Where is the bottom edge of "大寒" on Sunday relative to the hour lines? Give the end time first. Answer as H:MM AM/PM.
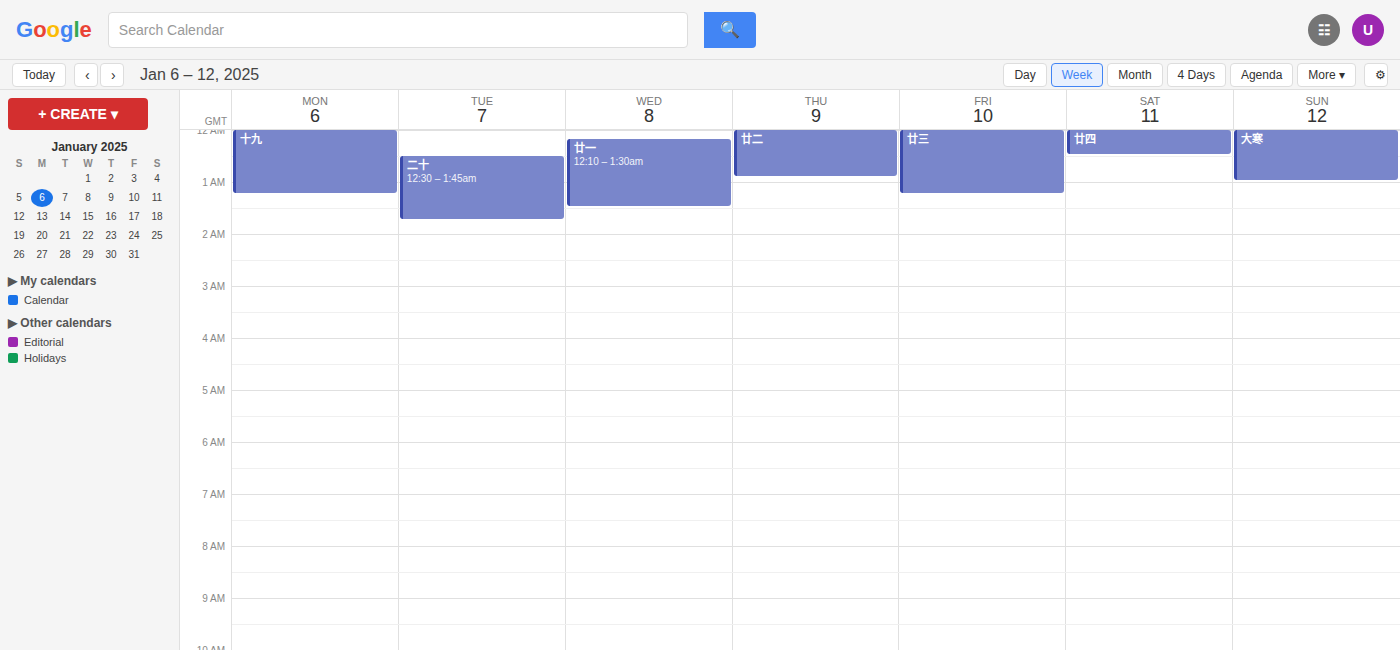
1:00 AM -- exactly on the 1 AM line.